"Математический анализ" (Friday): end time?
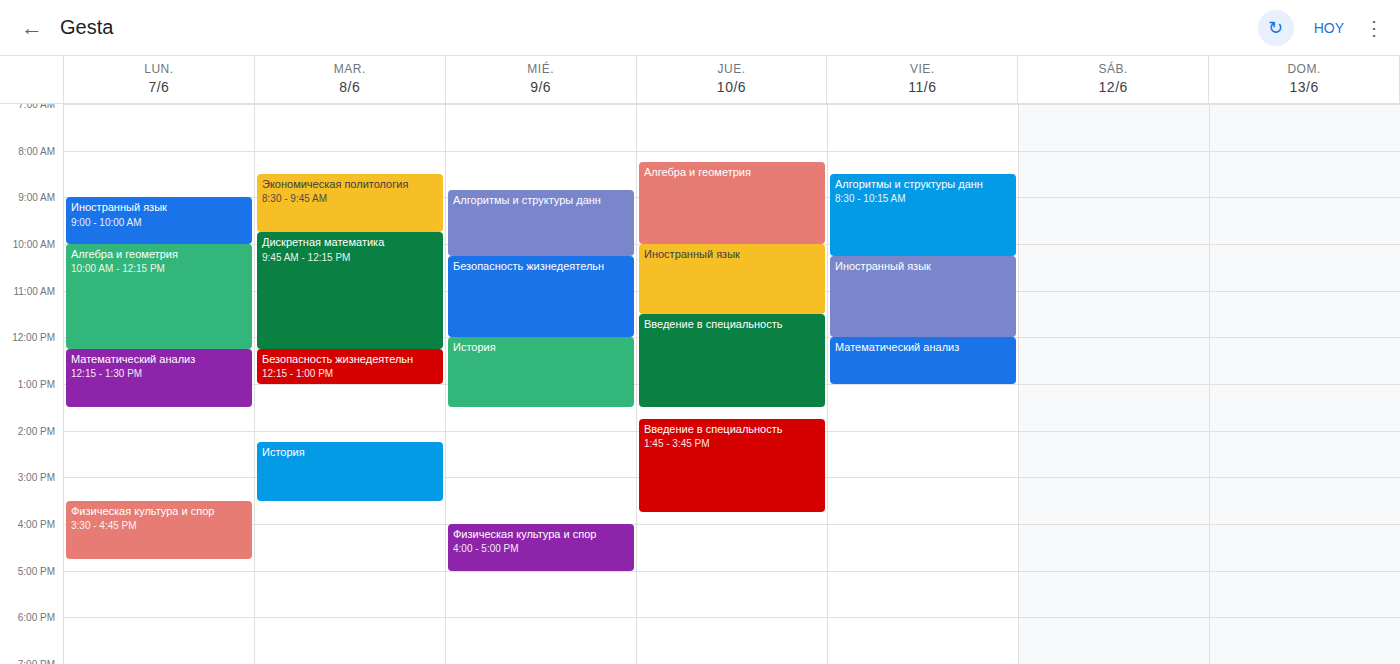
13:00